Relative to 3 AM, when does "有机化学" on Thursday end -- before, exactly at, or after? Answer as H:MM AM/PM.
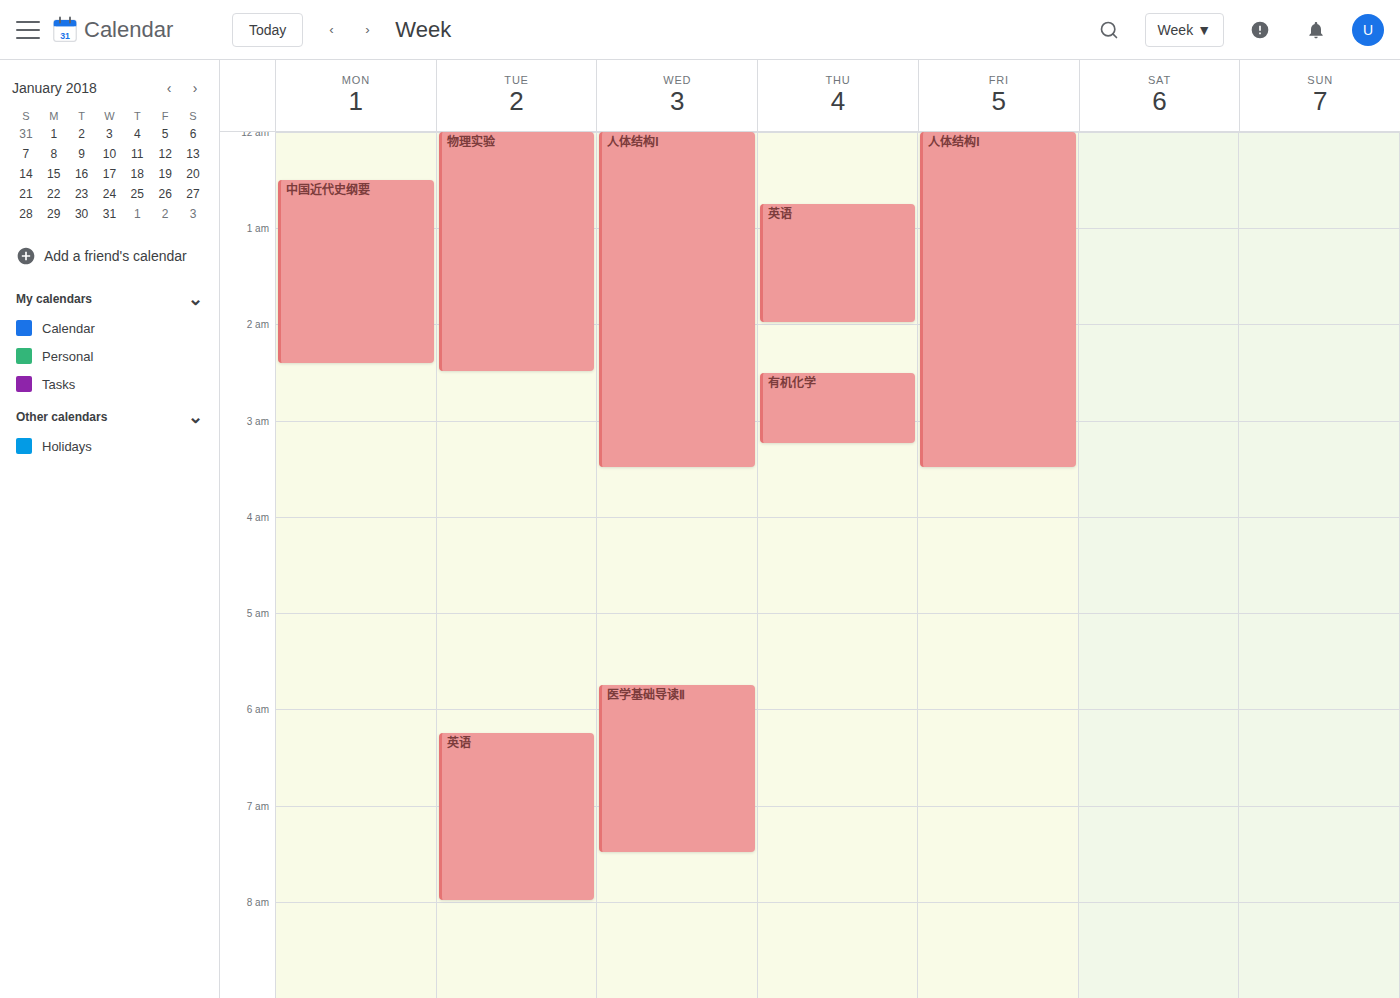
3:15 AM -- after 3 AM, 15 minutes below the 3 AM line.